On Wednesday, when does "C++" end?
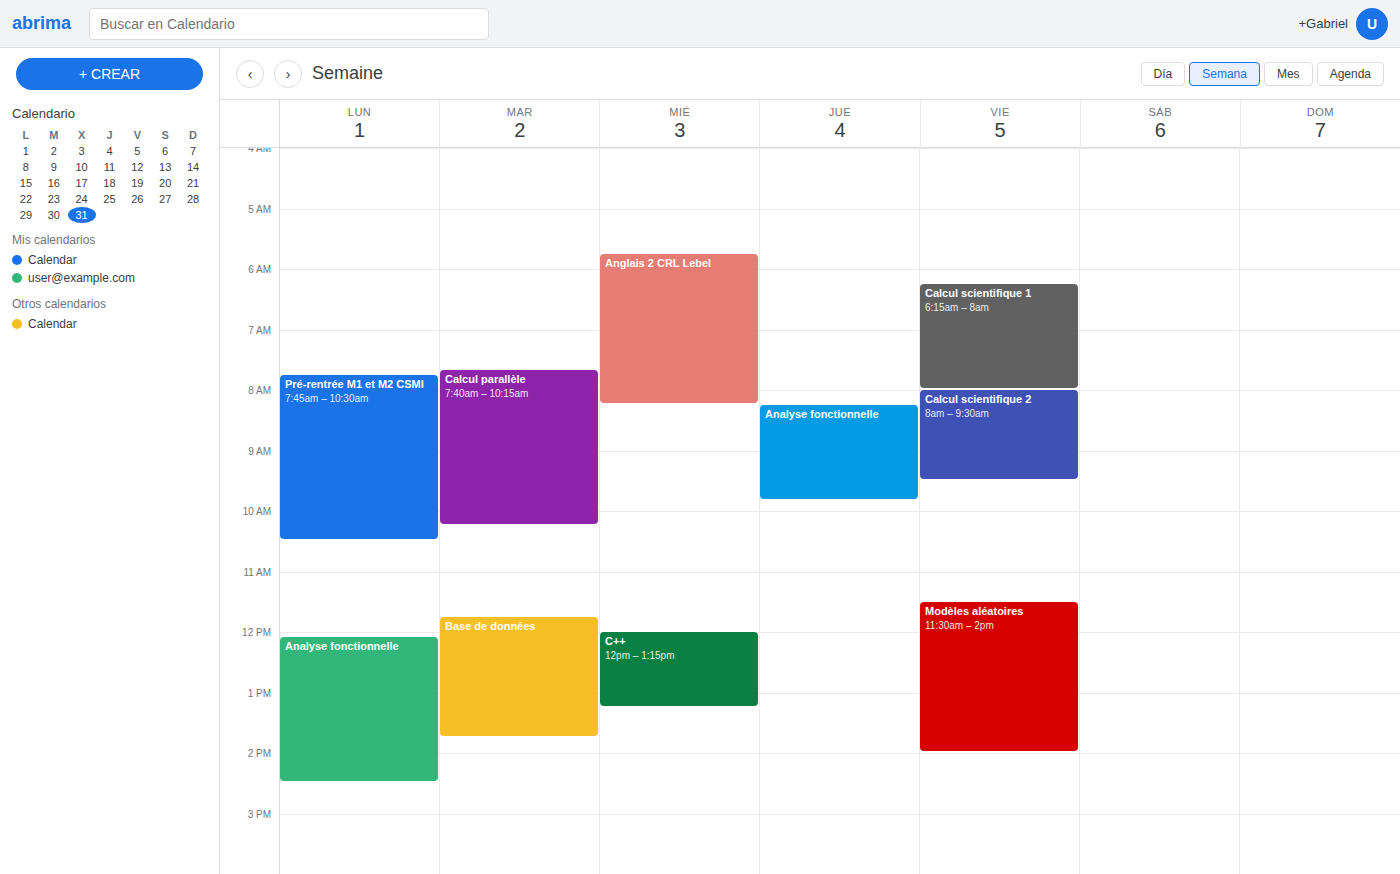
1:15 PM